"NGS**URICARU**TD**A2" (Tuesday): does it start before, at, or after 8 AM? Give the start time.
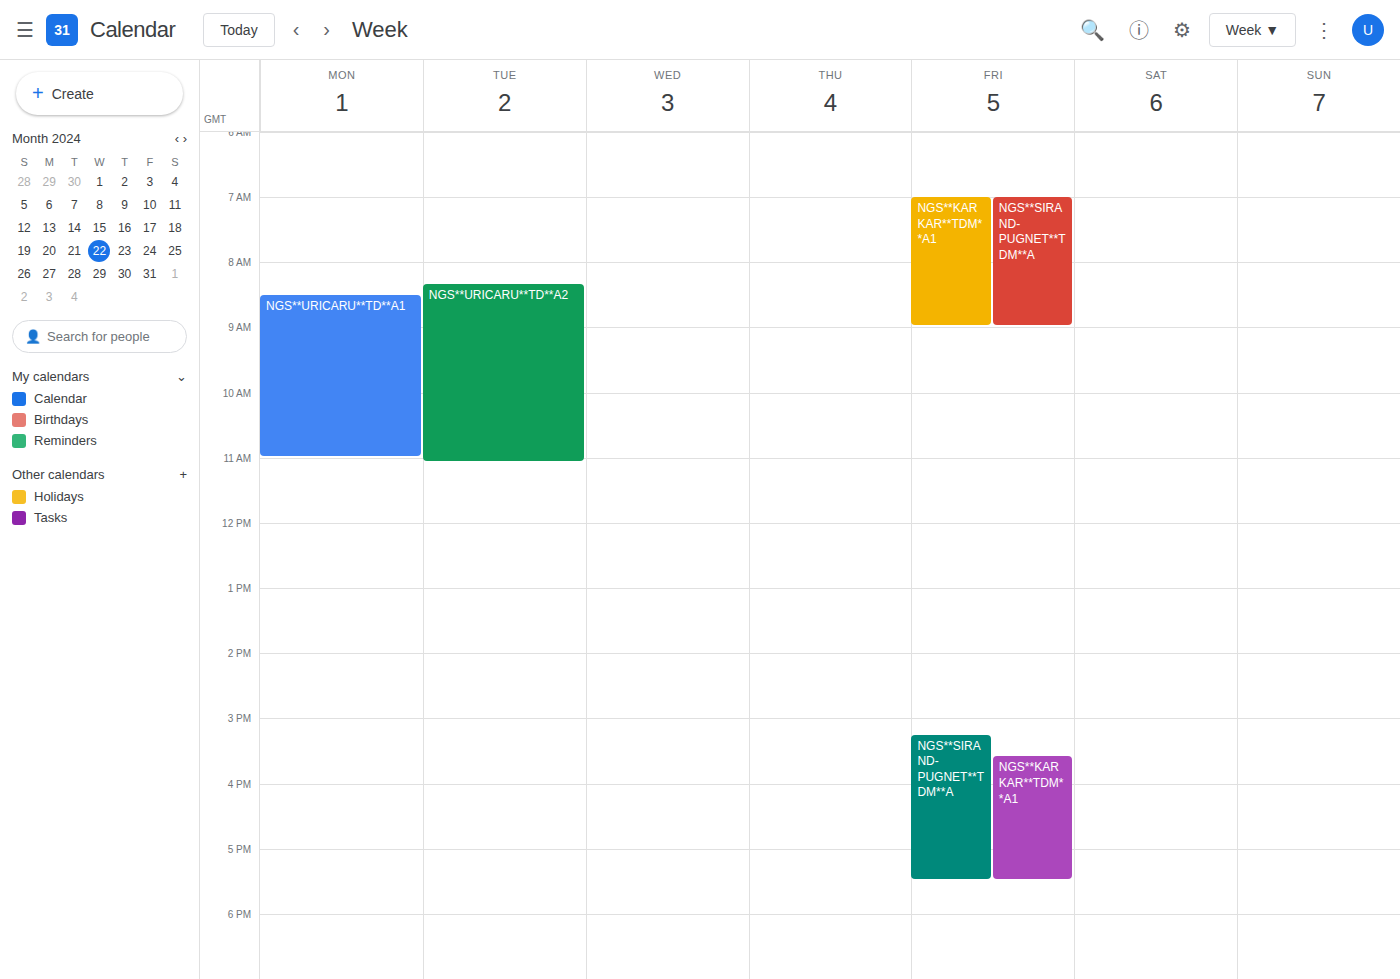
8:20 AM -- after 8 AM, 20 minutes below the 8 AM line.